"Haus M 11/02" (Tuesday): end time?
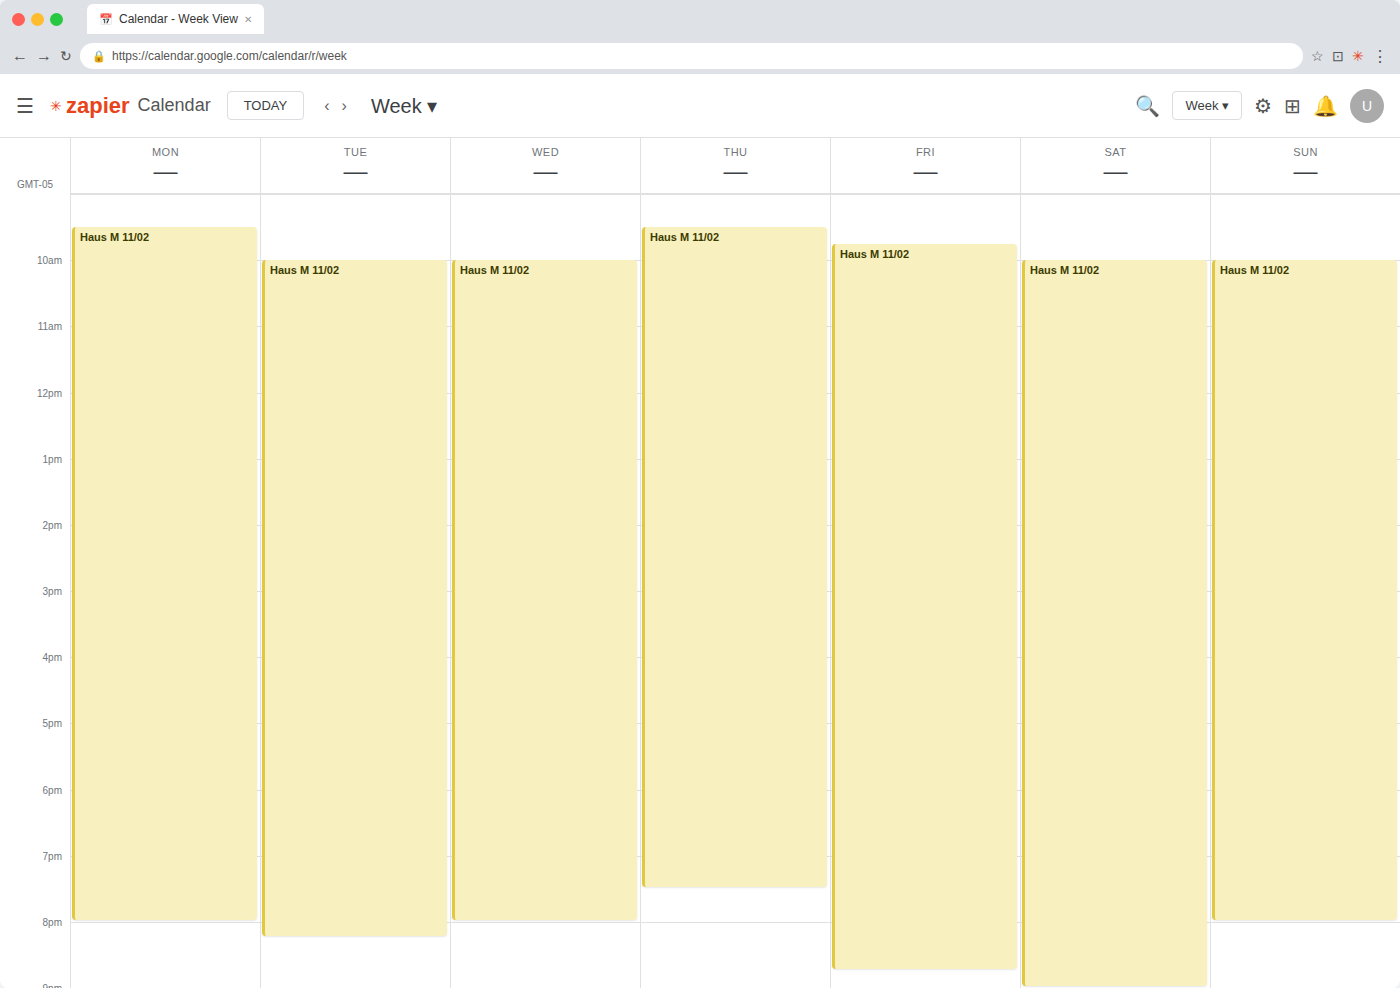
8:15 PM